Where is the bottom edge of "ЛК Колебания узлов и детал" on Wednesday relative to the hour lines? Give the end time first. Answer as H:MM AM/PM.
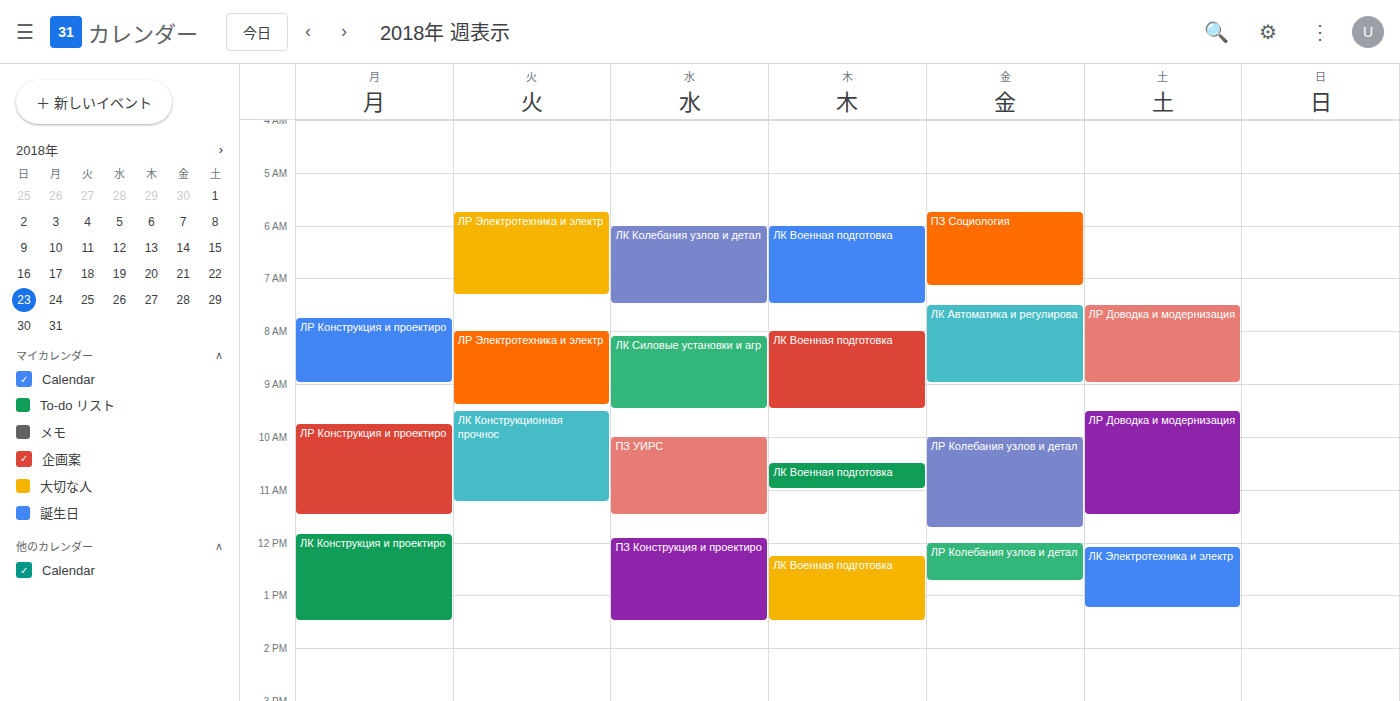
7:30 AM -- halfway between the 7 AM and 8 AM lines.